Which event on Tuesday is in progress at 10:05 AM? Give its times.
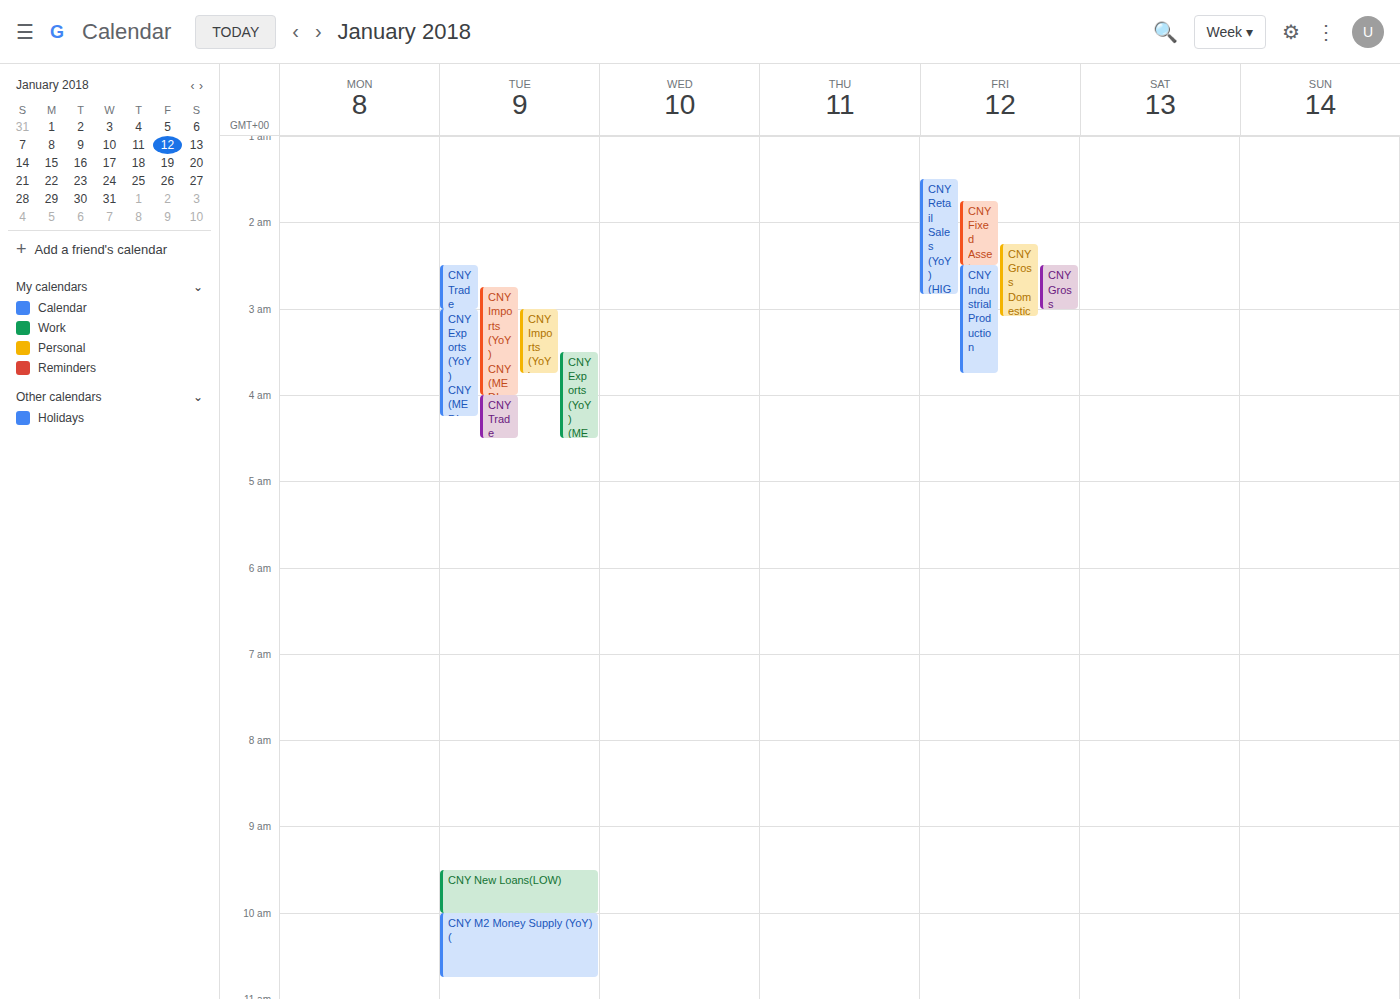
"CNY M2 Money Supply (YoY)(", 10:00 AM to 10:45 AM